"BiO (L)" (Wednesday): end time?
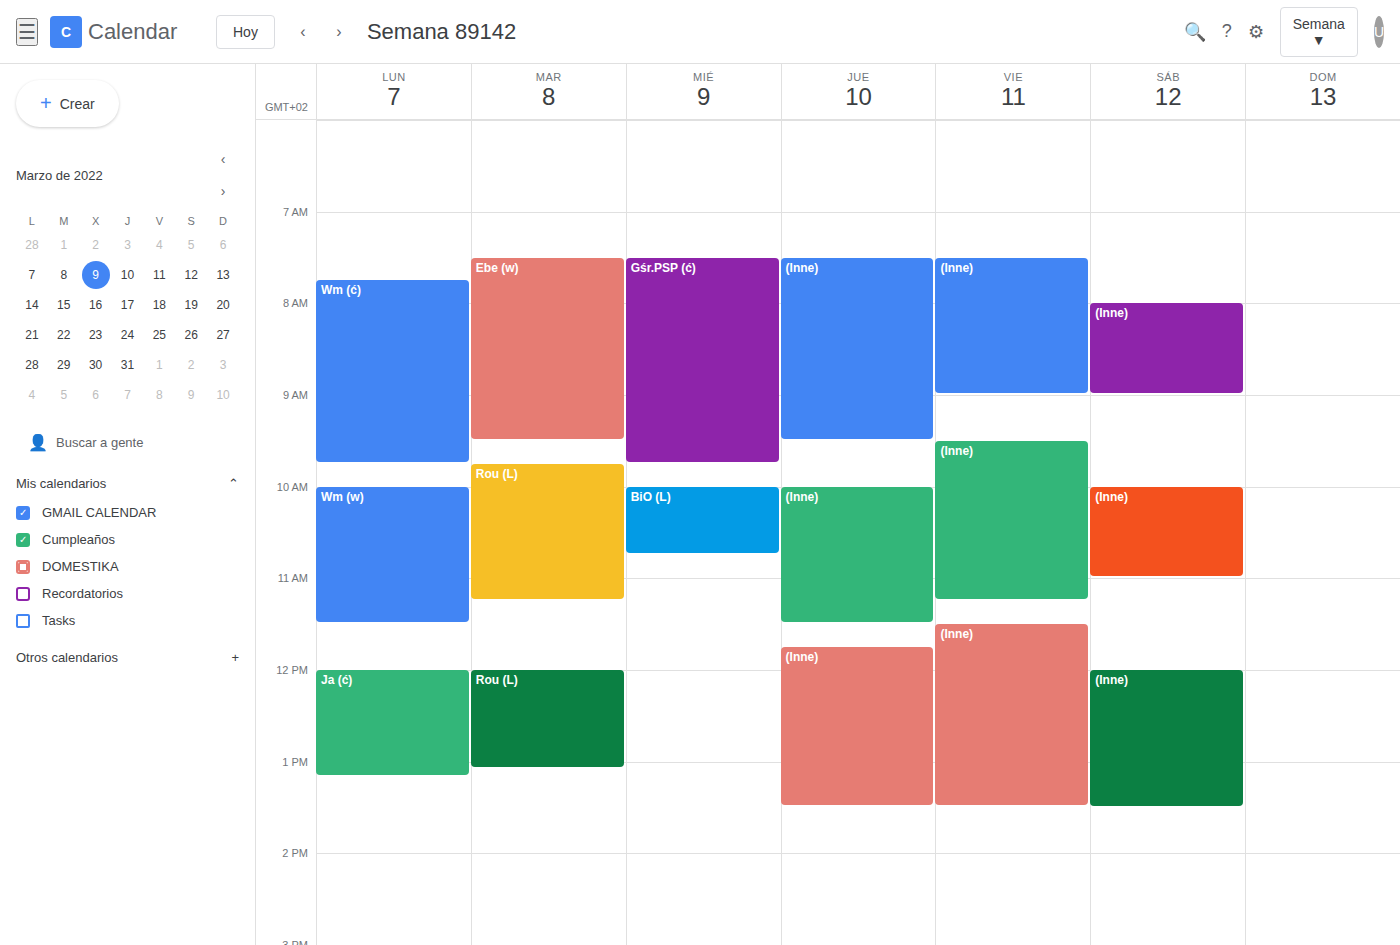
10:45 AM